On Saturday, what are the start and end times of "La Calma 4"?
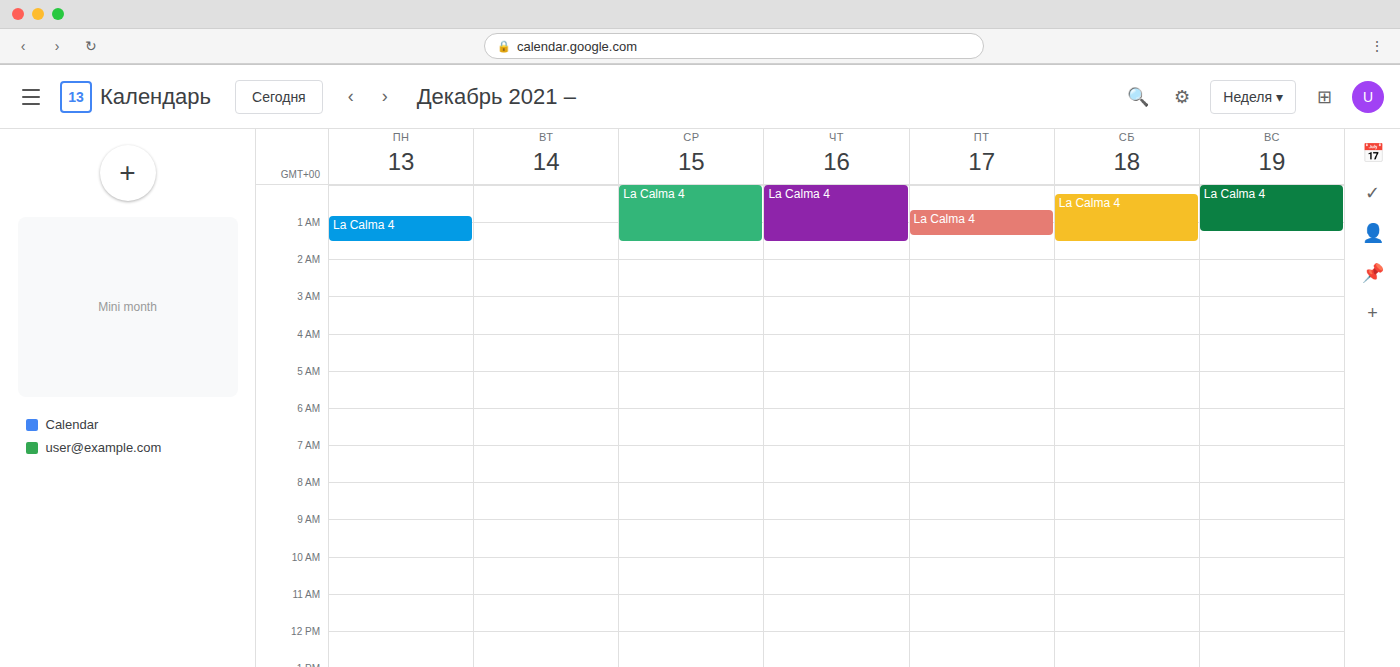
12:15 AM to 1:30 AM